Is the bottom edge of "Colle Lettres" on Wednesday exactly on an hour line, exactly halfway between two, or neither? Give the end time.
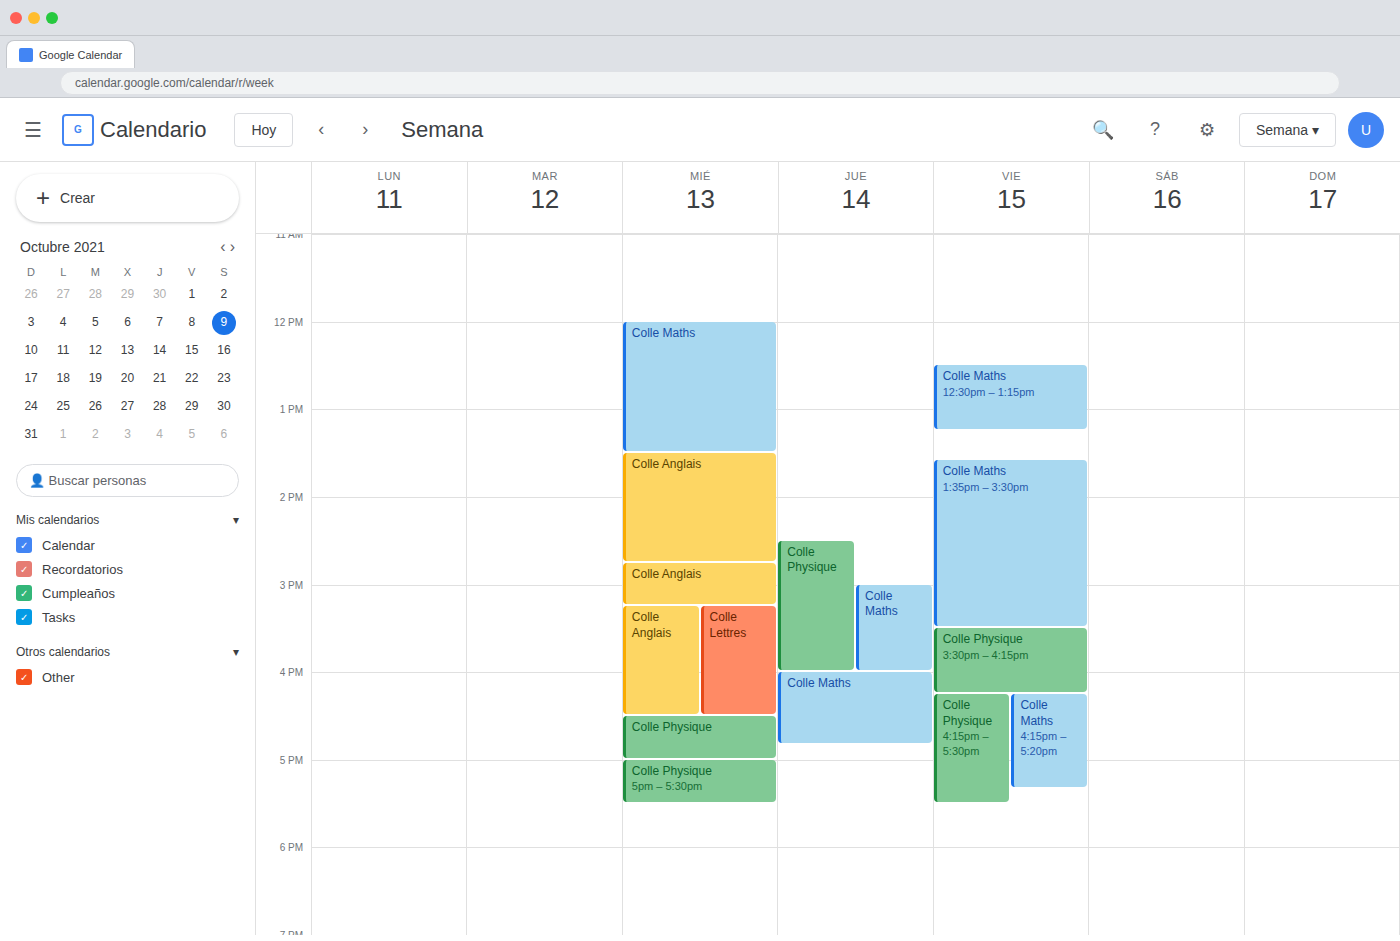
4:30 PM -- halfway between the 4 PM and 5 PM lines.